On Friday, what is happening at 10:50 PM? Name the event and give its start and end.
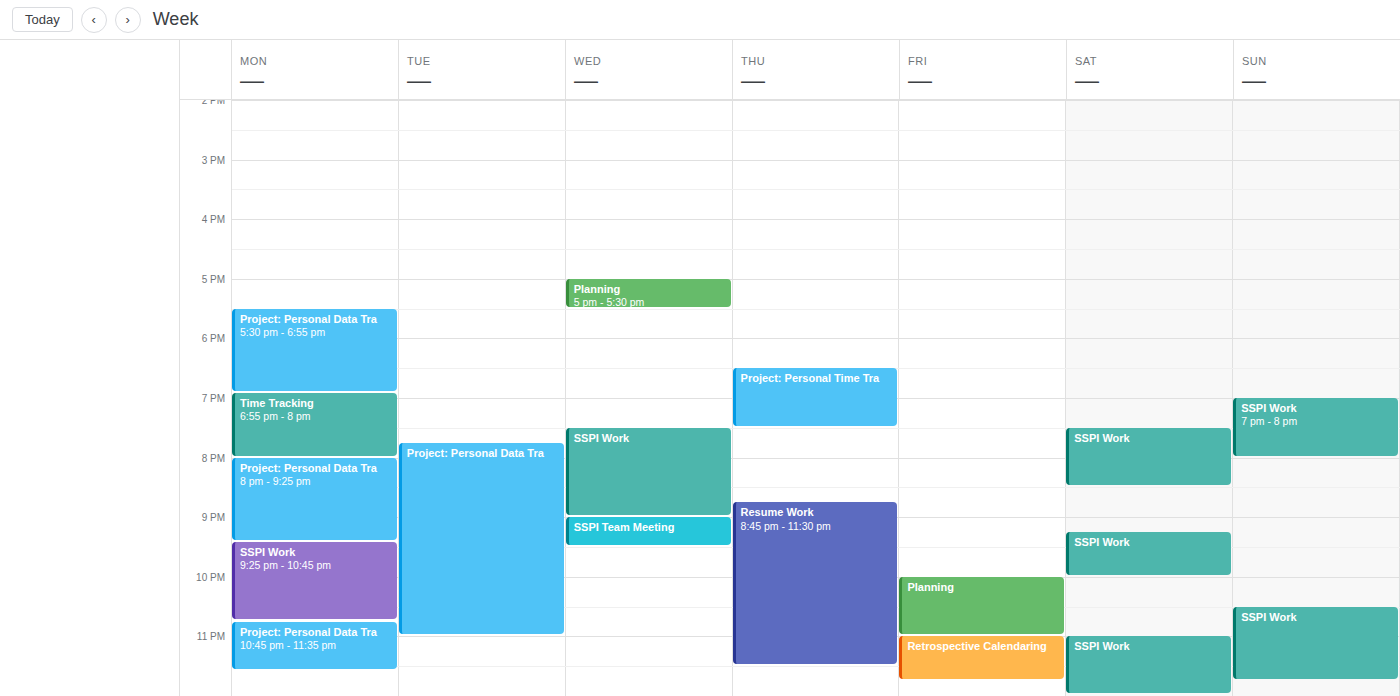
"Planning", 10:00 PM to 11:00 PM